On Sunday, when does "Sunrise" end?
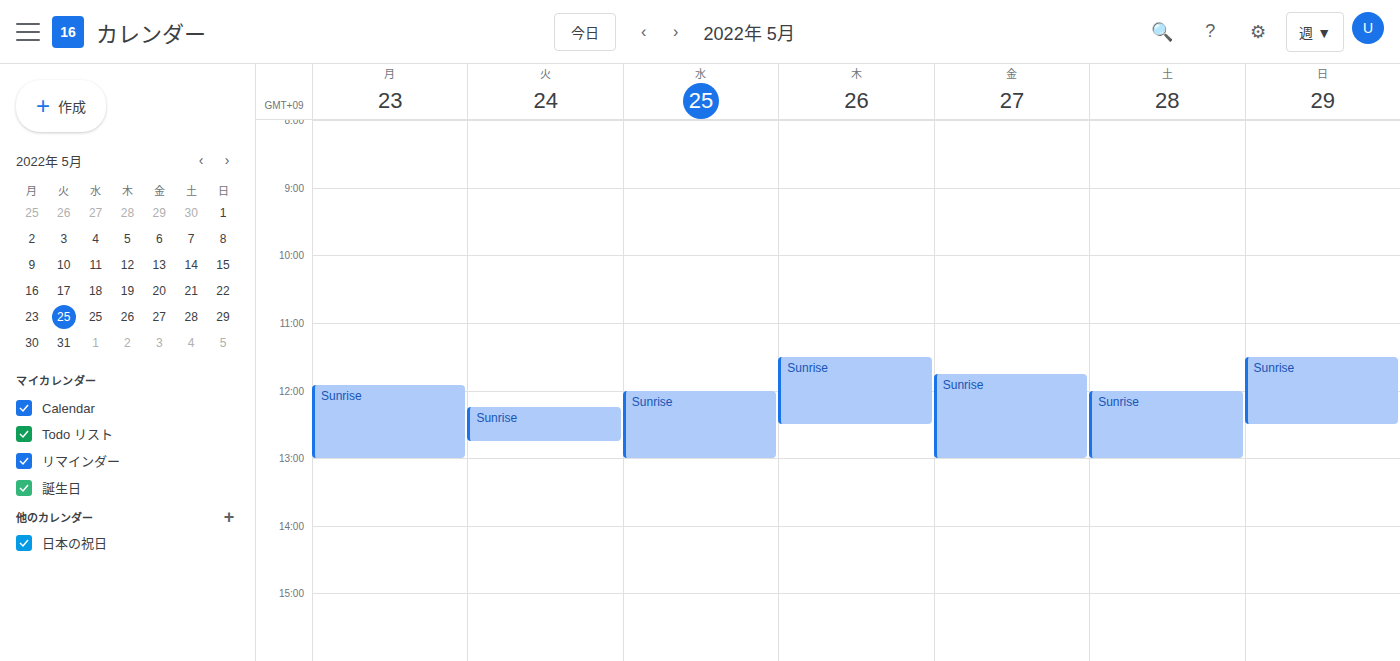
12:30 PM